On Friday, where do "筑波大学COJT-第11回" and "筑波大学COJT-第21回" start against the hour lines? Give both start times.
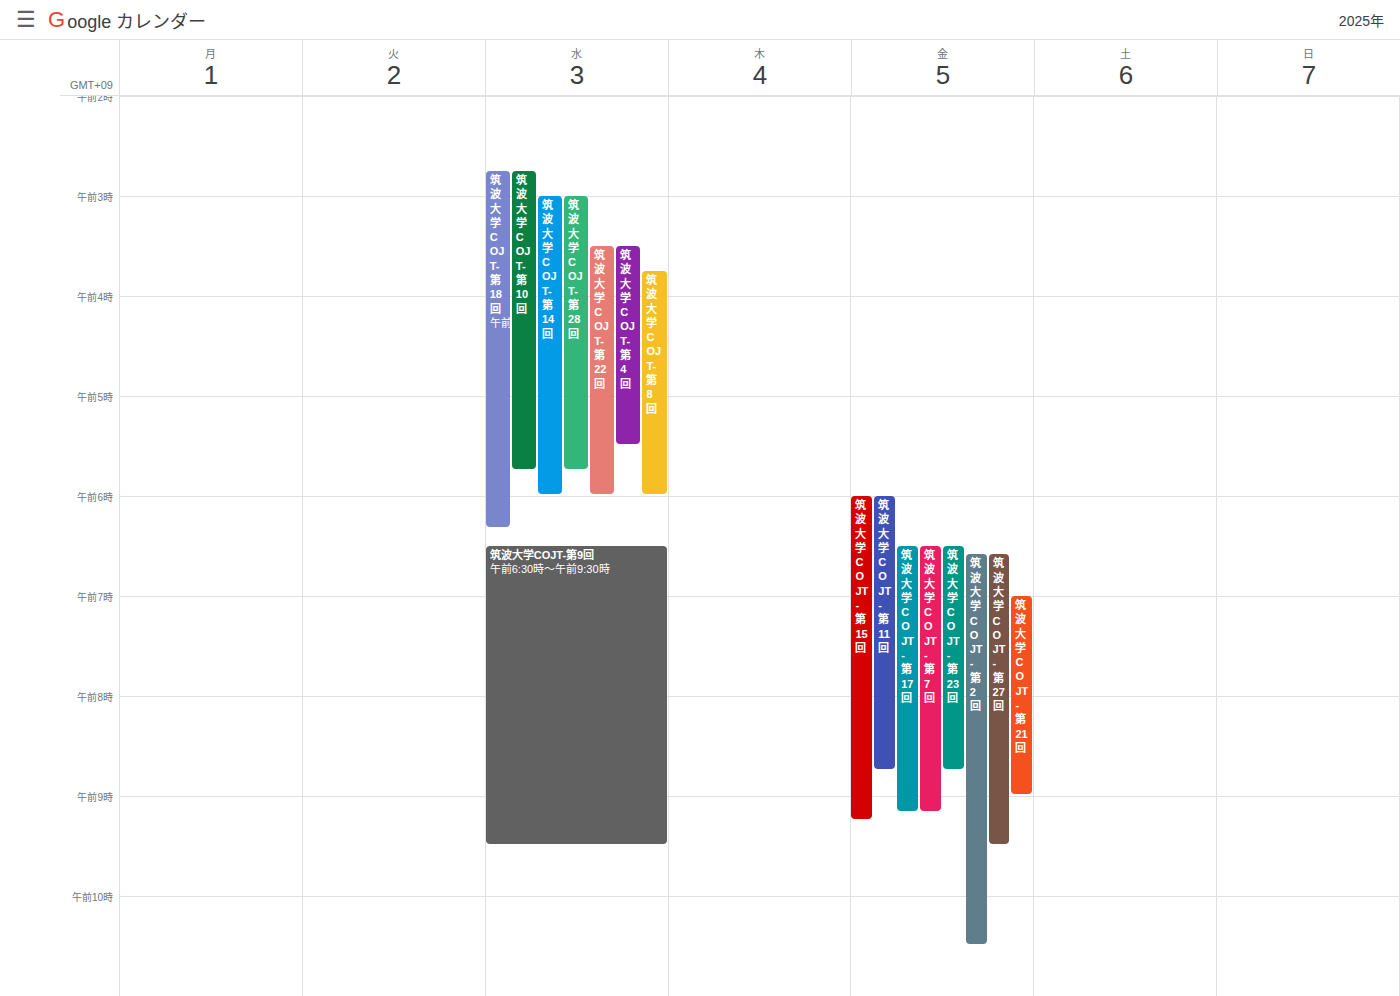
"筑波大学COJT-第11回": 6:00 AM, exactly on the 6 AM line. "筑波大学COJT-第21回": 7:00 AM, exactly on the 7 AM line.